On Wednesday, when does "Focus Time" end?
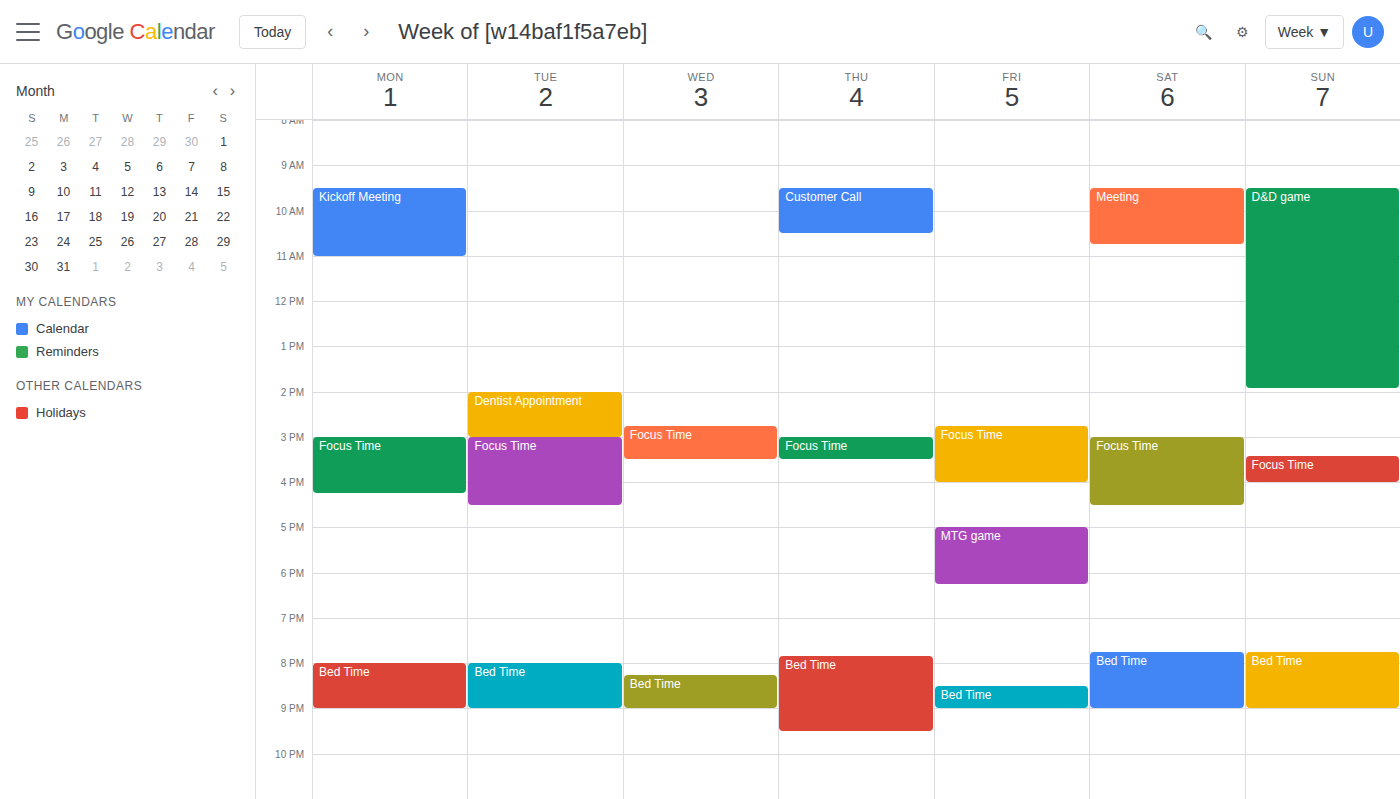
15:30